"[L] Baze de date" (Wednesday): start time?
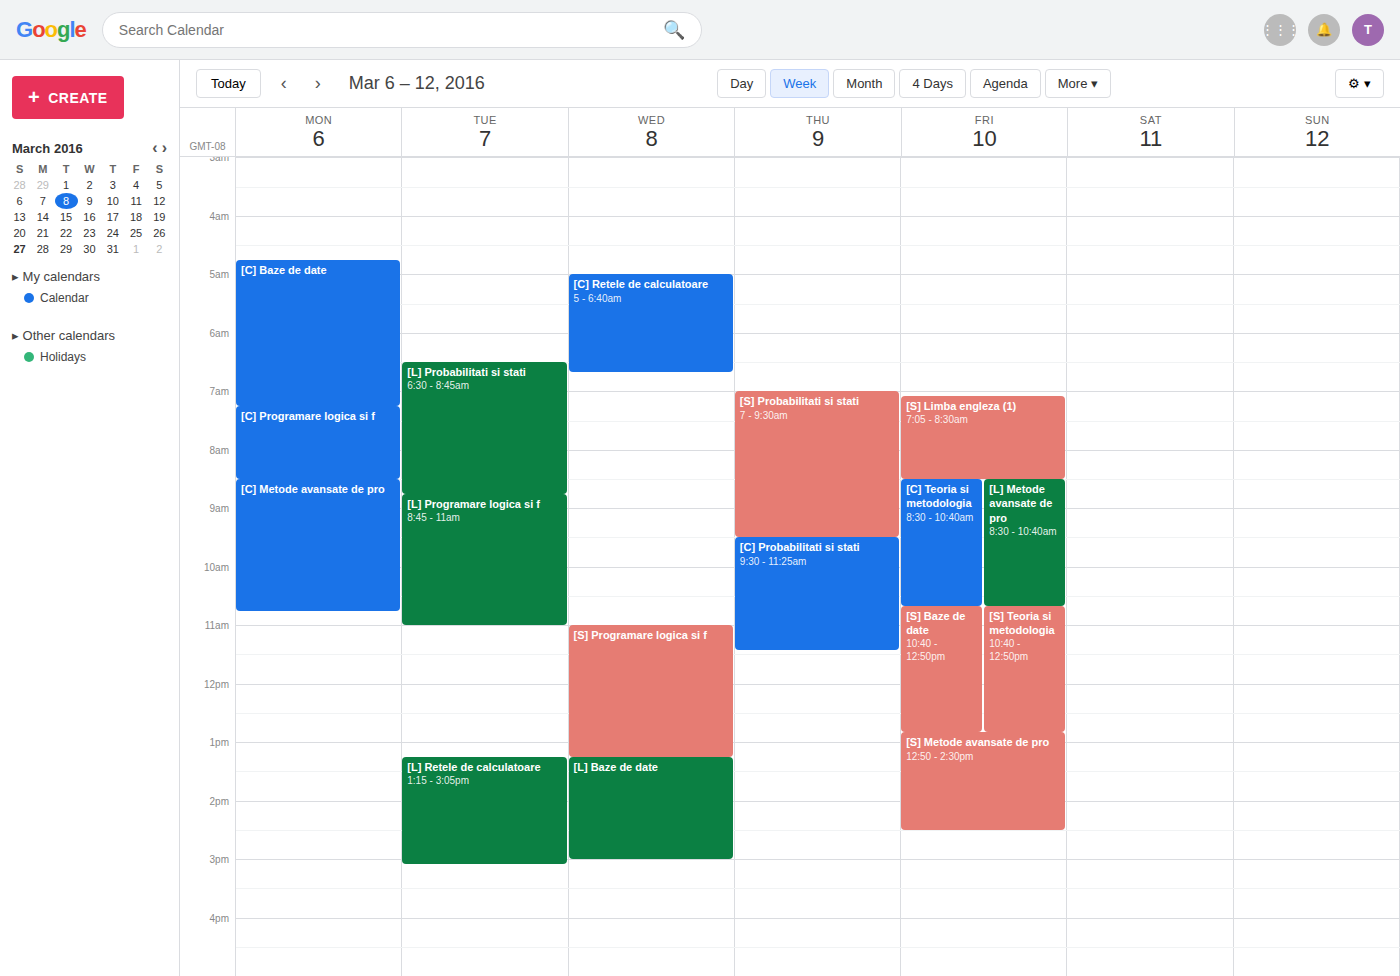
1:15 PM